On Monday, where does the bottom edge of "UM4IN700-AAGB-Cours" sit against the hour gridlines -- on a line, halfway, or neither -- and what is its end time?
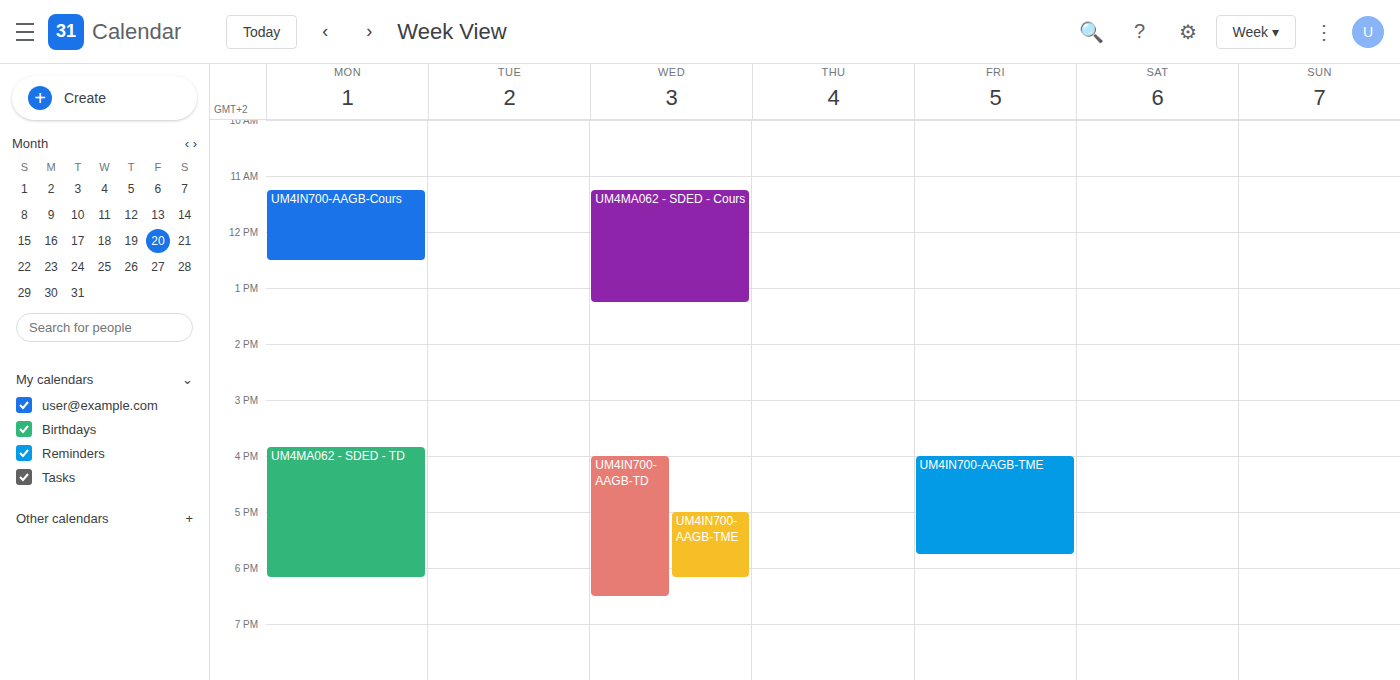
12:30 -- halfway between the 12:00 and 13:00 lines.